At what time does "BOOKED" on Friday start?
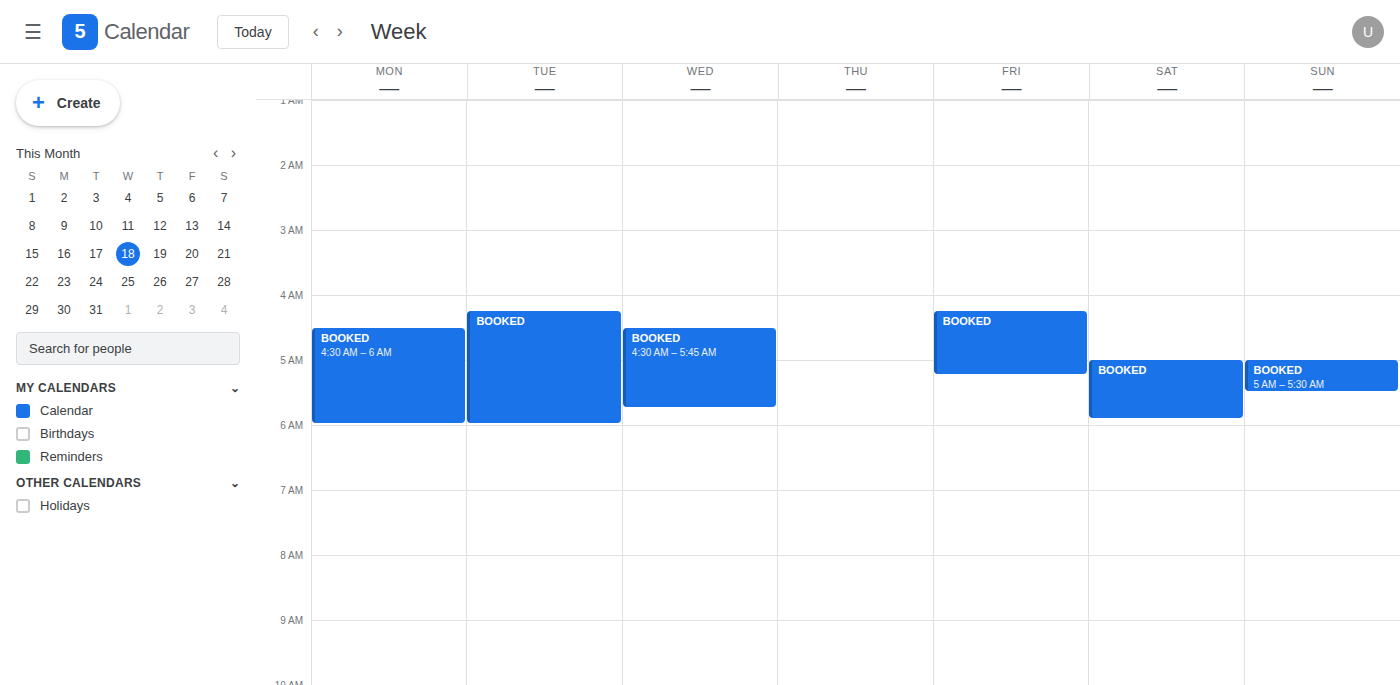
4:15 AM